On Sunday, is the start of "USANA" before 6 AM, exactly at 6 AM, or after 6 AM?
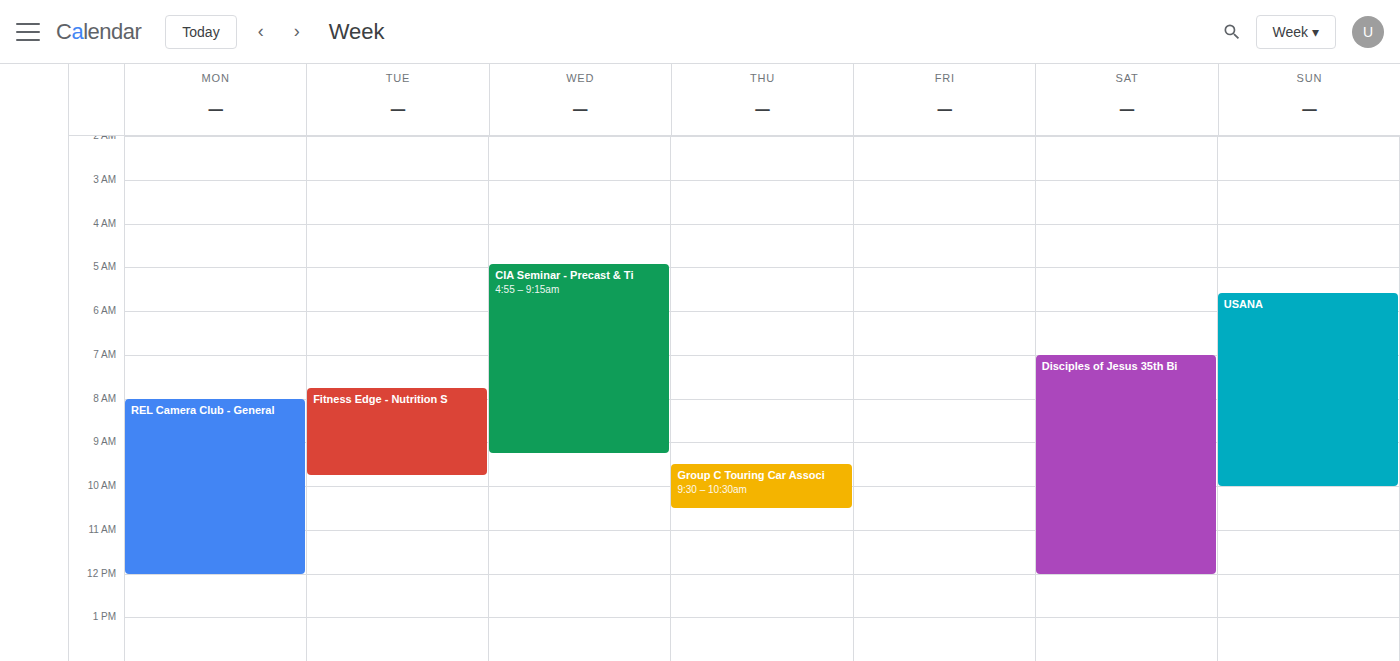
5:35 AM -- before 6 AM, 25 minutes above the 6 AM line.